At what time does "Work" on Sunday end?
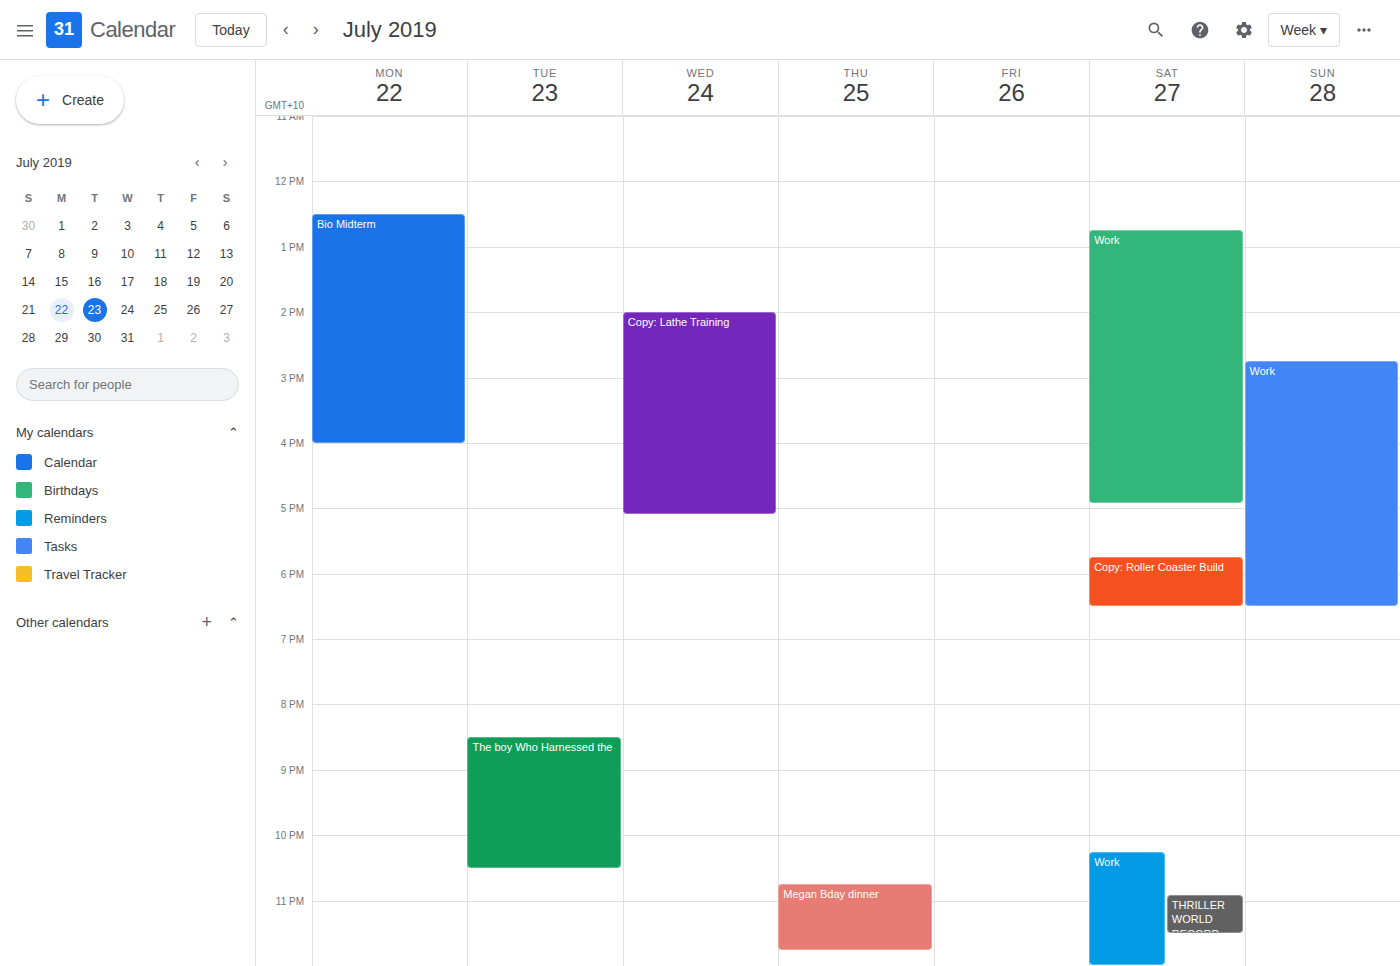
18:30